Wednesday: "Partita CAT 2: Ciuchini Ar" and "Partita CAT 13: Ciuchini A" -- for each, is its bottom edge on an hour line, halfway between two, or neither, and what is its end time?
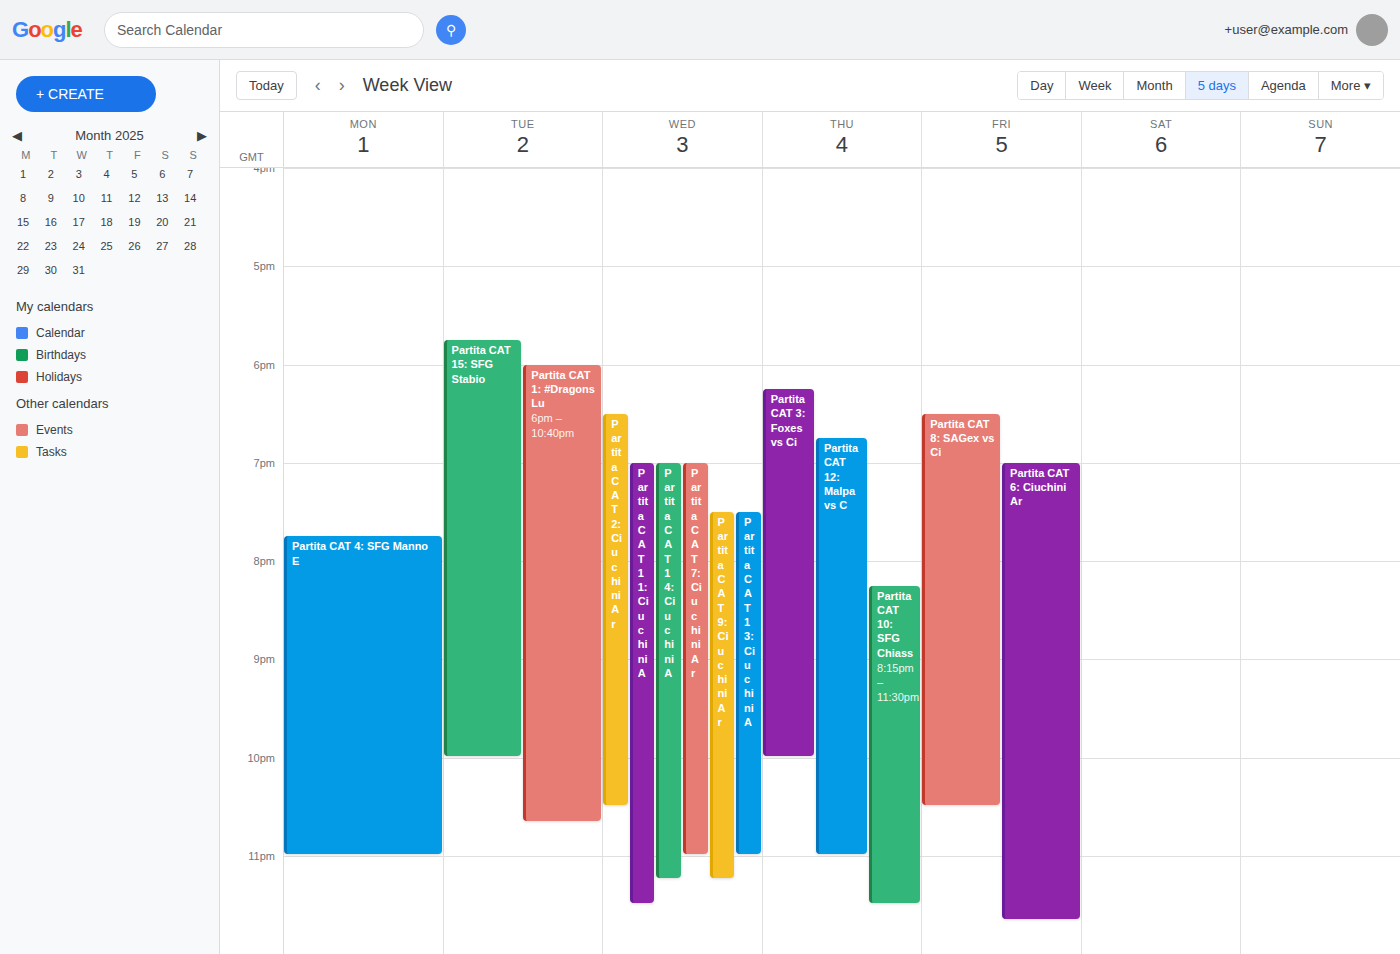
"Partita CAT 2: Ciuchini Ar": 10:30 PM, halfway between the 10 PM and 11 PM lines. "Partita CAT 13: Ciuchini A": 11:00 PM, exactly on the 11 PM line.